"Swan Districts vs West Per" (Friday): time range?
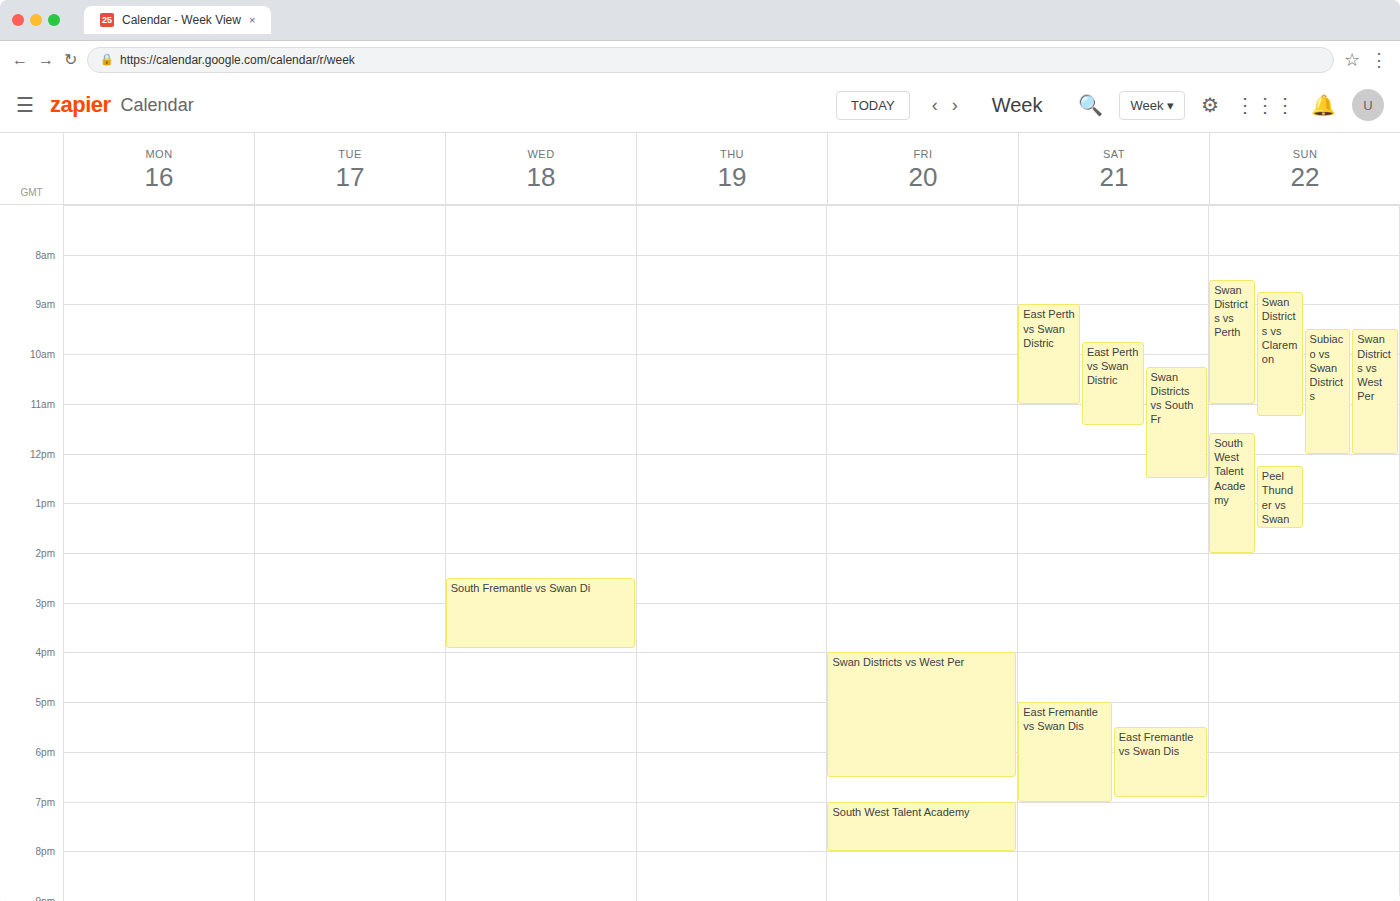
4:00 PM to 6:30 PM